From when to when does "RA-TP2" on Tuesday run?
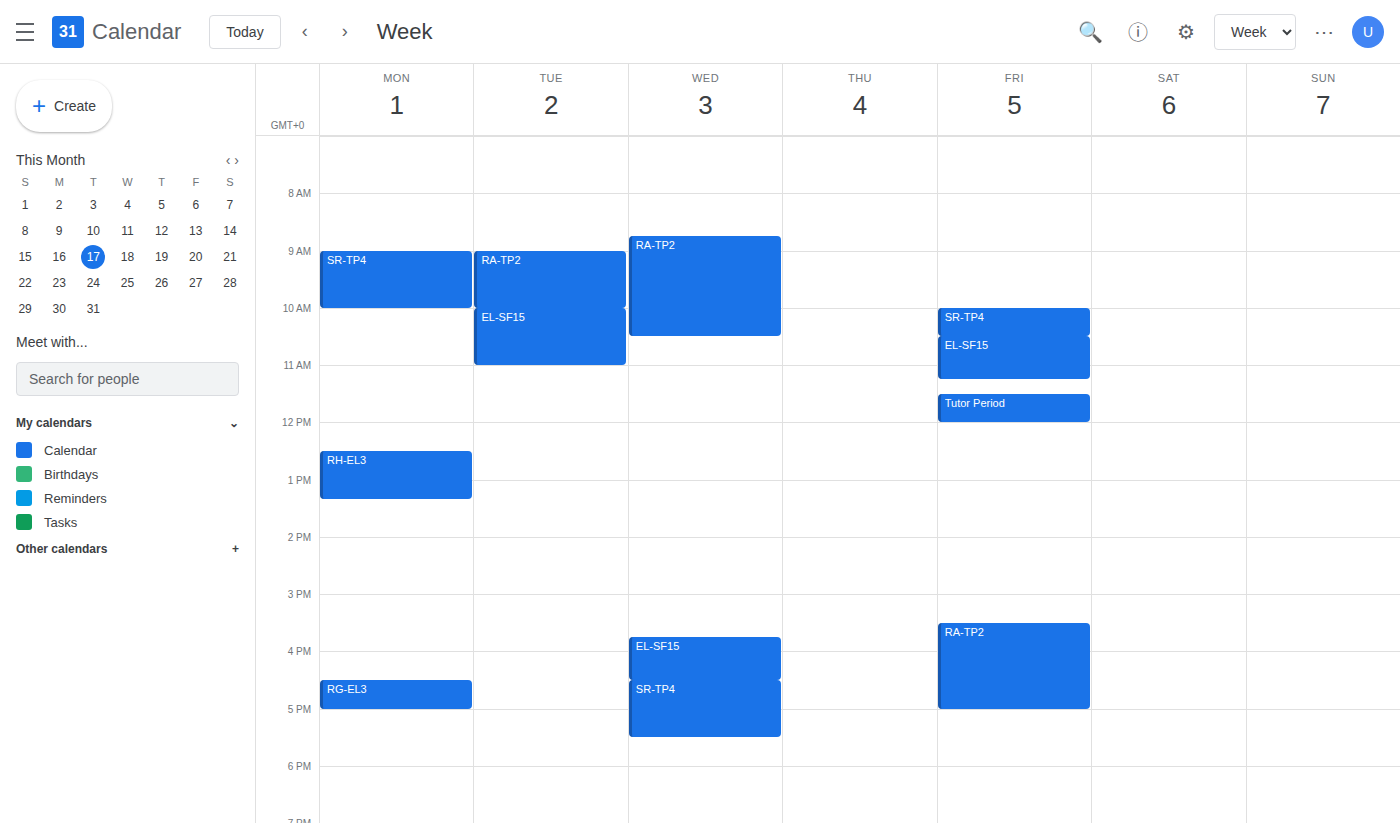
09:00 to 10:00